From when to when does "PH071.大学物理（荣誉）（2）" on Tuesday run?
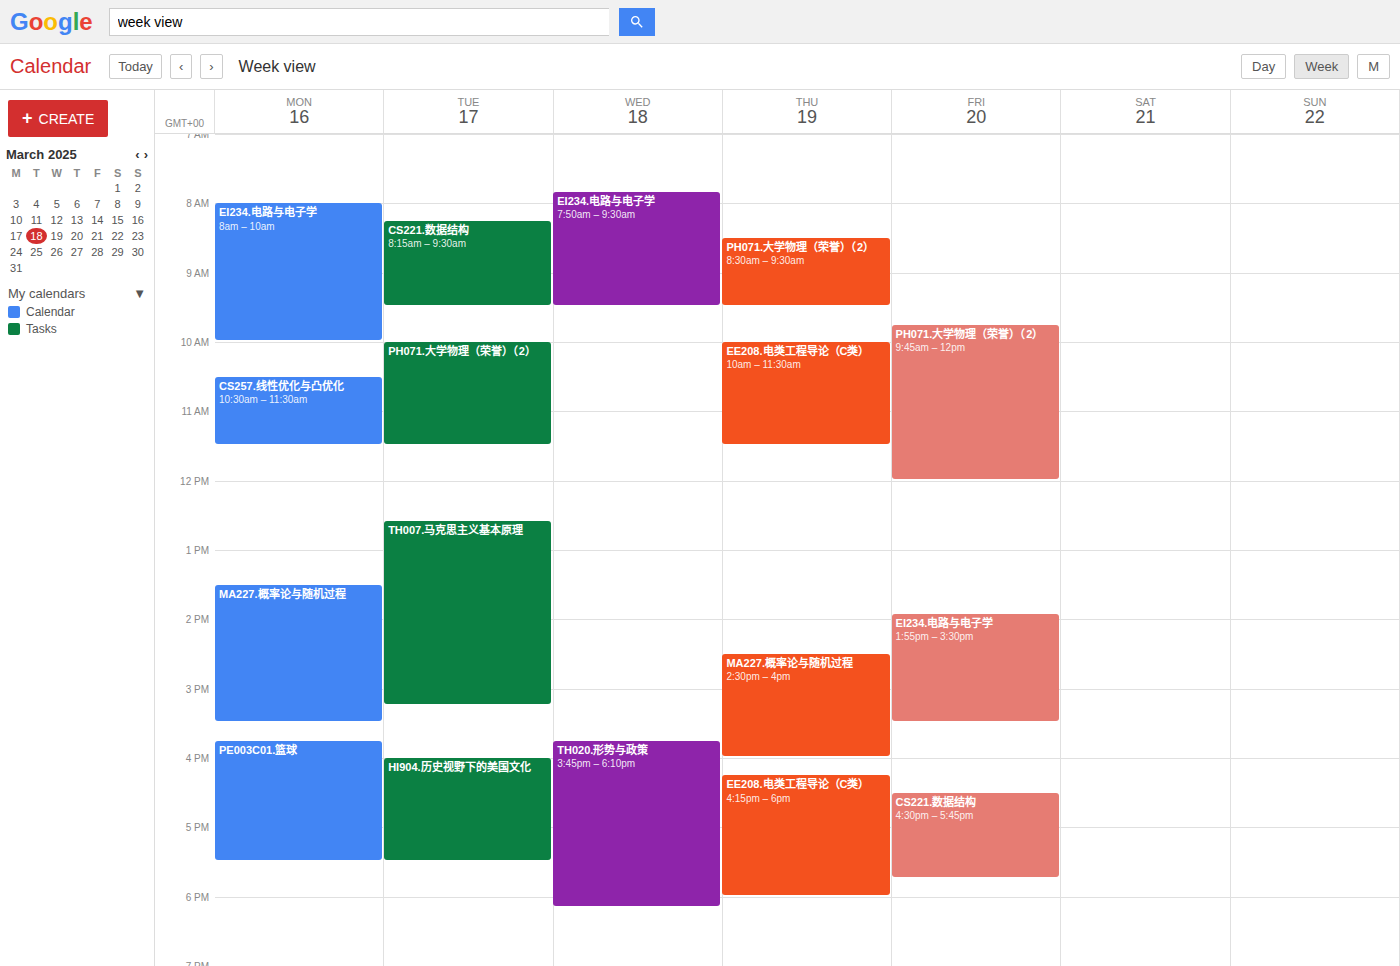
10:00 AM to 11:30 AM